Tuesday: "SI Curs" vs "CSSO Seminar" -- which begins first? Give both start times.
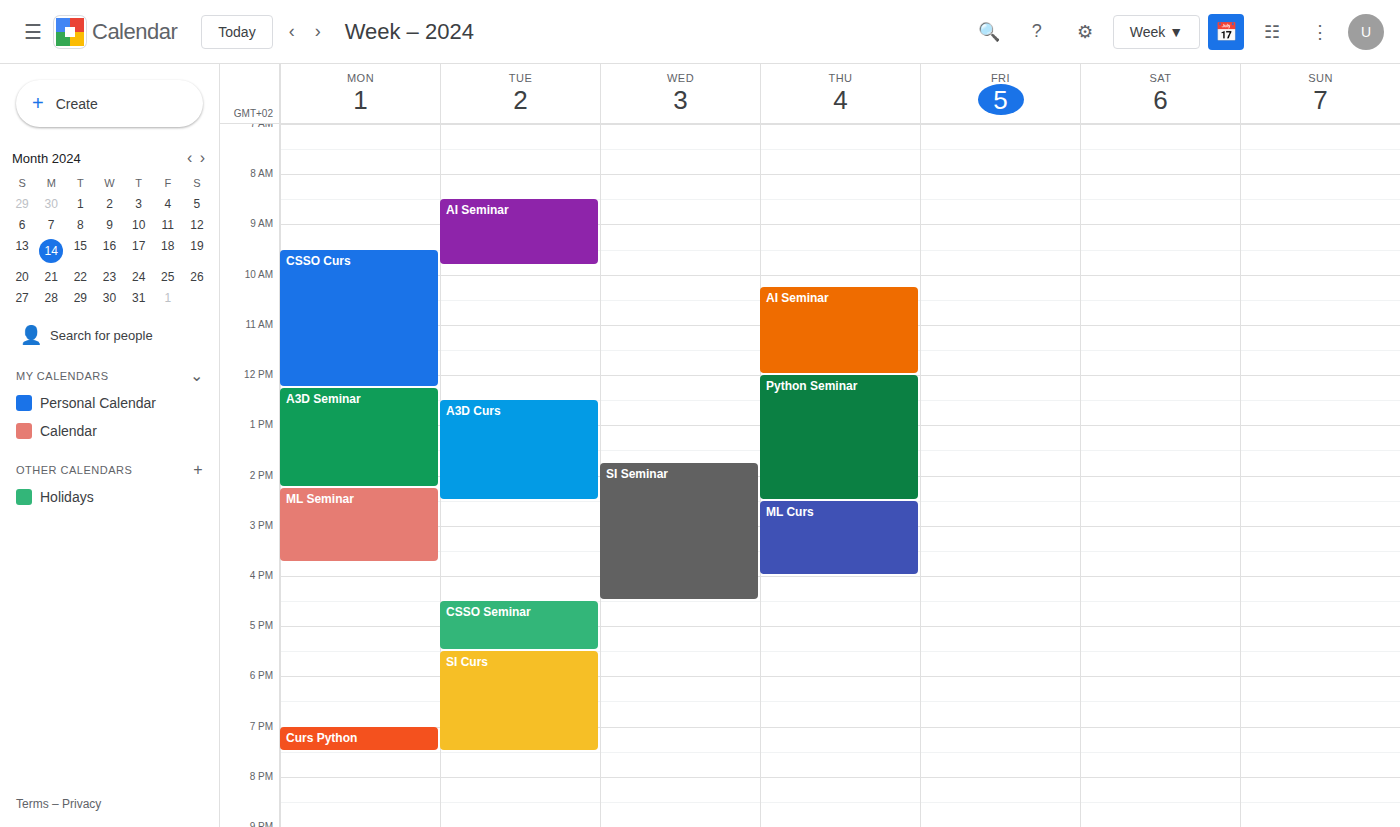
"CSSO Seminar" 4:30 PM; "SI Curs" 5:30 PM.